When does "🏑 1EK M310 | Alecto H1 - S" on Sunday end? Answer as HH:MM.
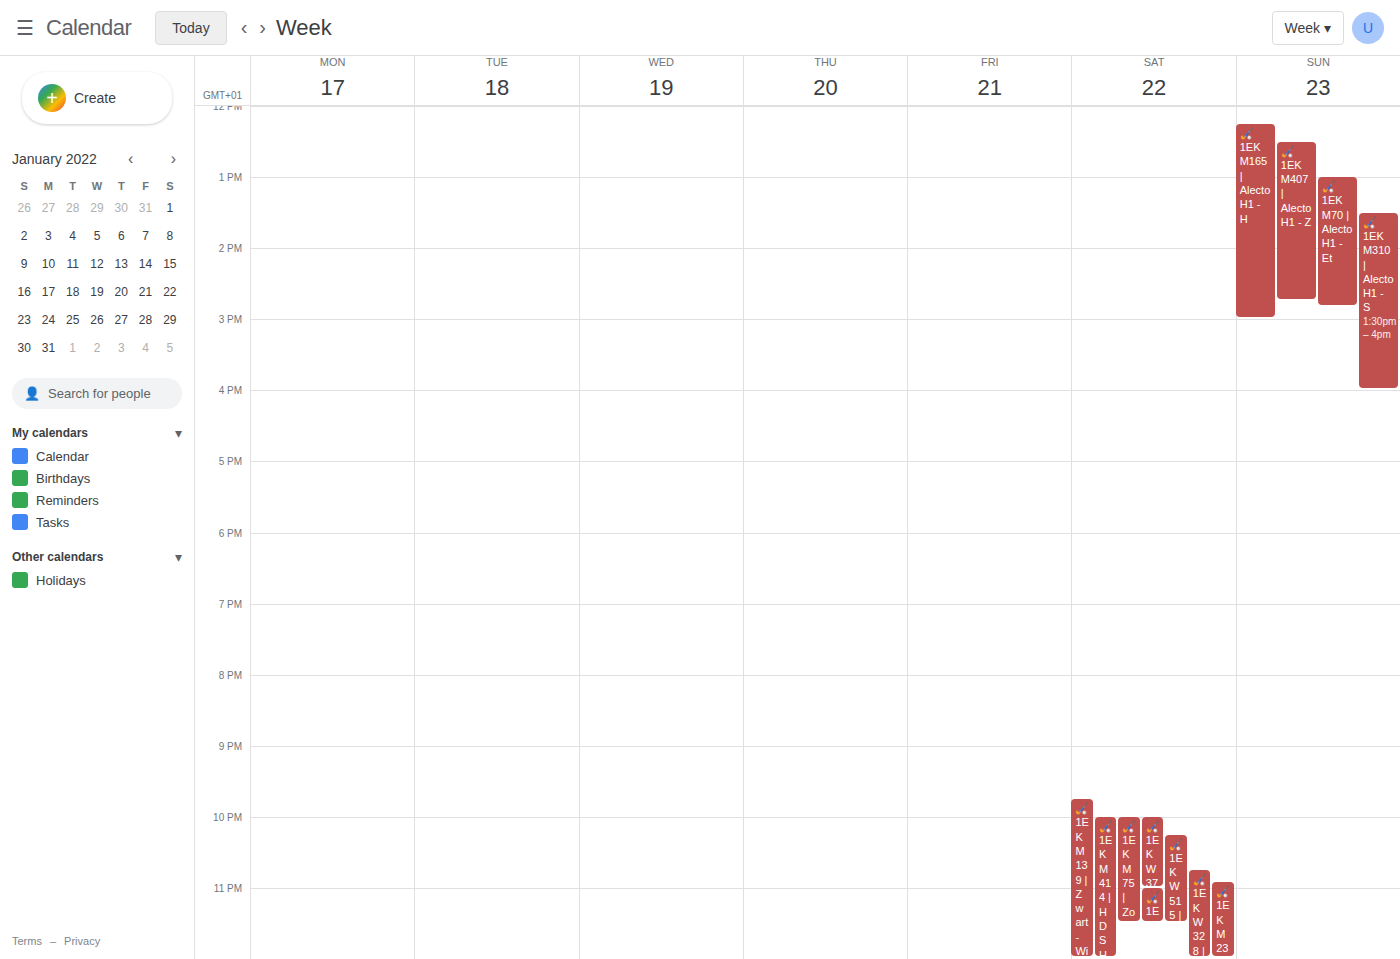
16:00